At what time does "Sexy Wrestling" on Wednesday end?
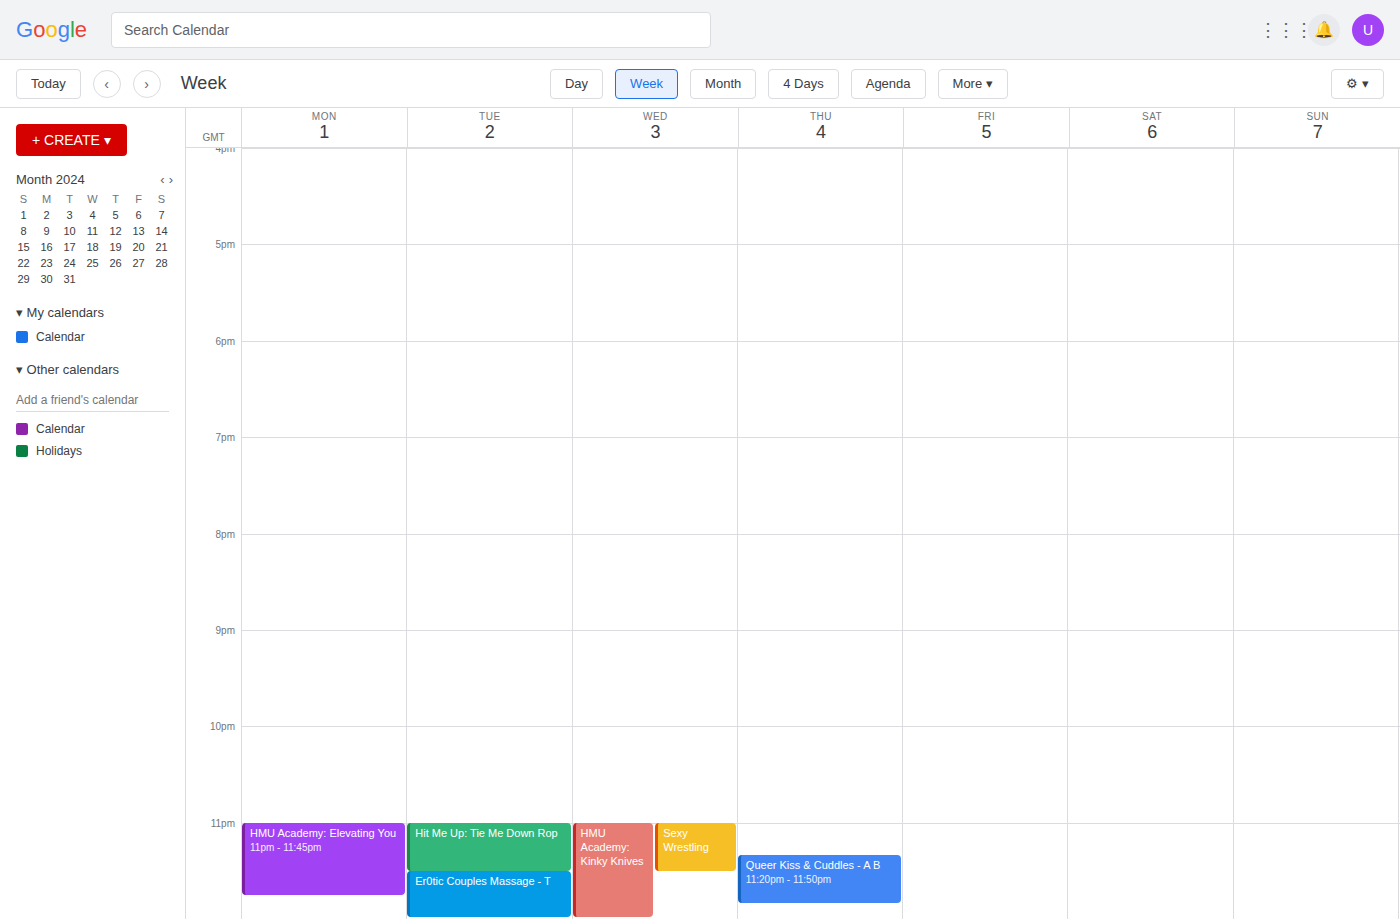
11:30 PM